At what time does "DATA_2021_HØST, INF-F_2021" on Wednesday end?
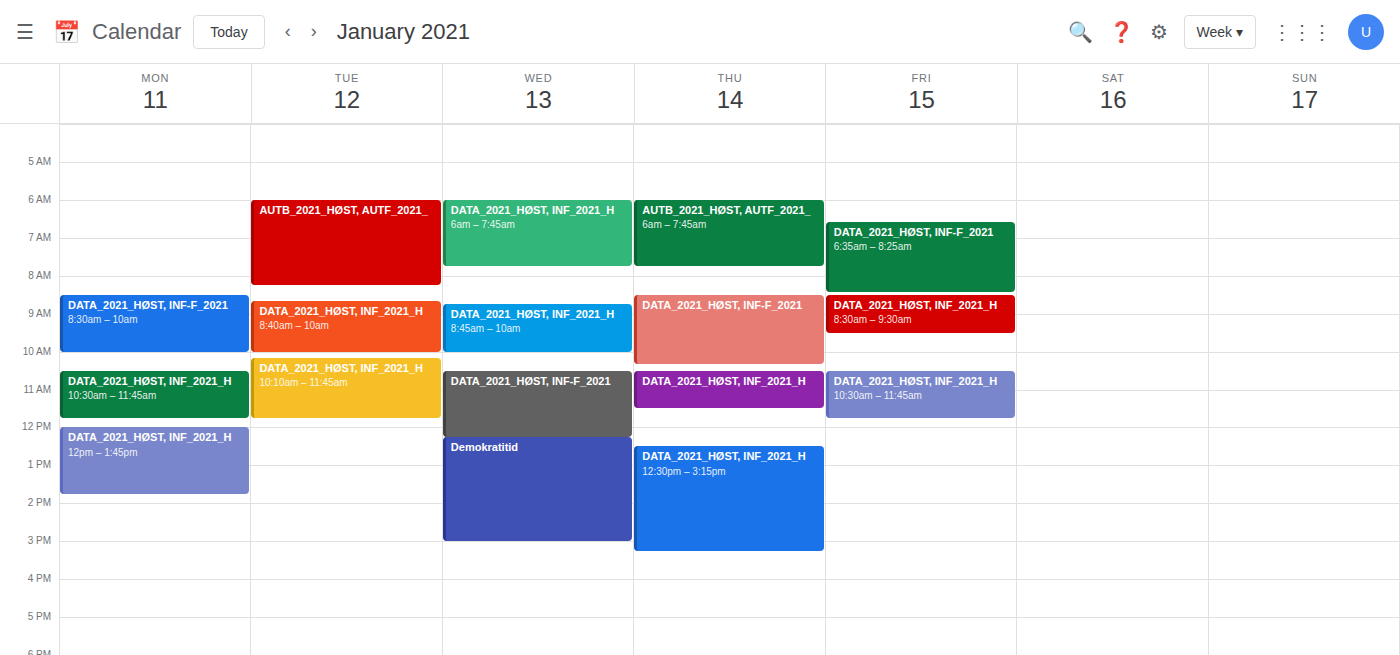
12:15 PM